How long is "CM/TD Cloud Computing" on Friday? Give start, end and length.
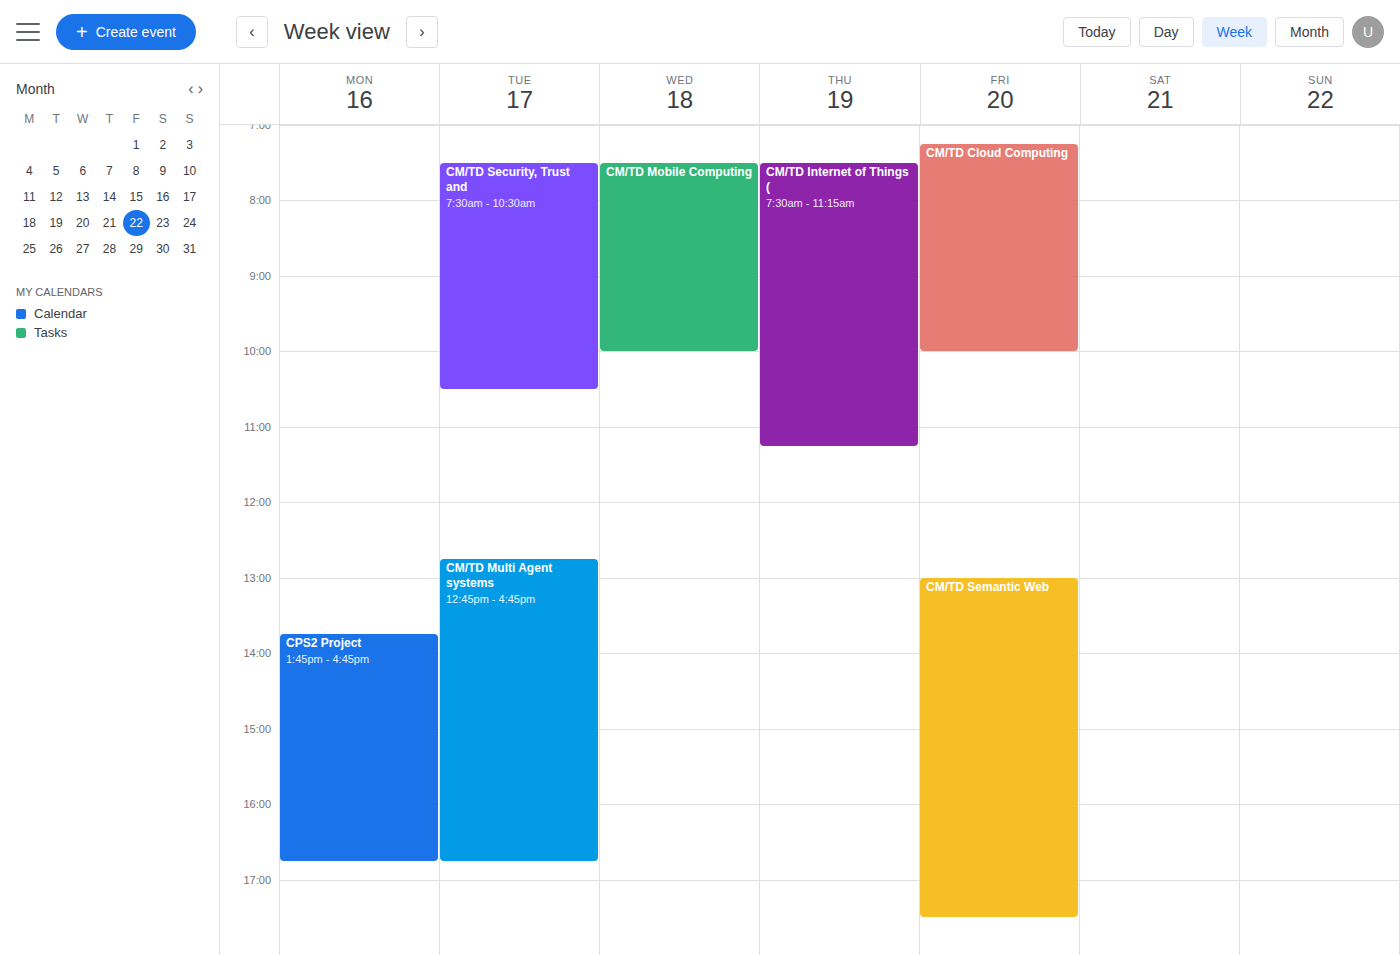
7:15 AM to 10:00 AM, 2 hours 45 minutes